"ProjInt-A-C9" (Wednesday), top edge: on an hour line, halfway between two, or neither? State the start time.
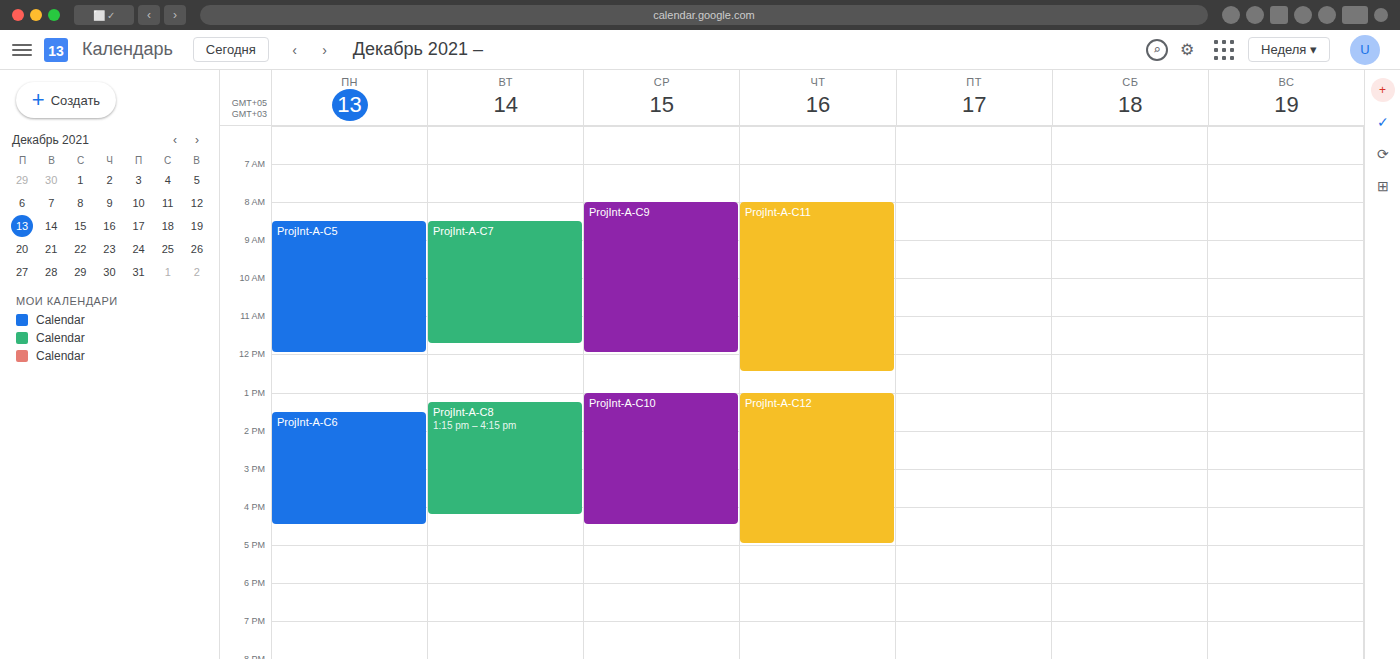
8:00 AM -- exactly on the 8 AM line.